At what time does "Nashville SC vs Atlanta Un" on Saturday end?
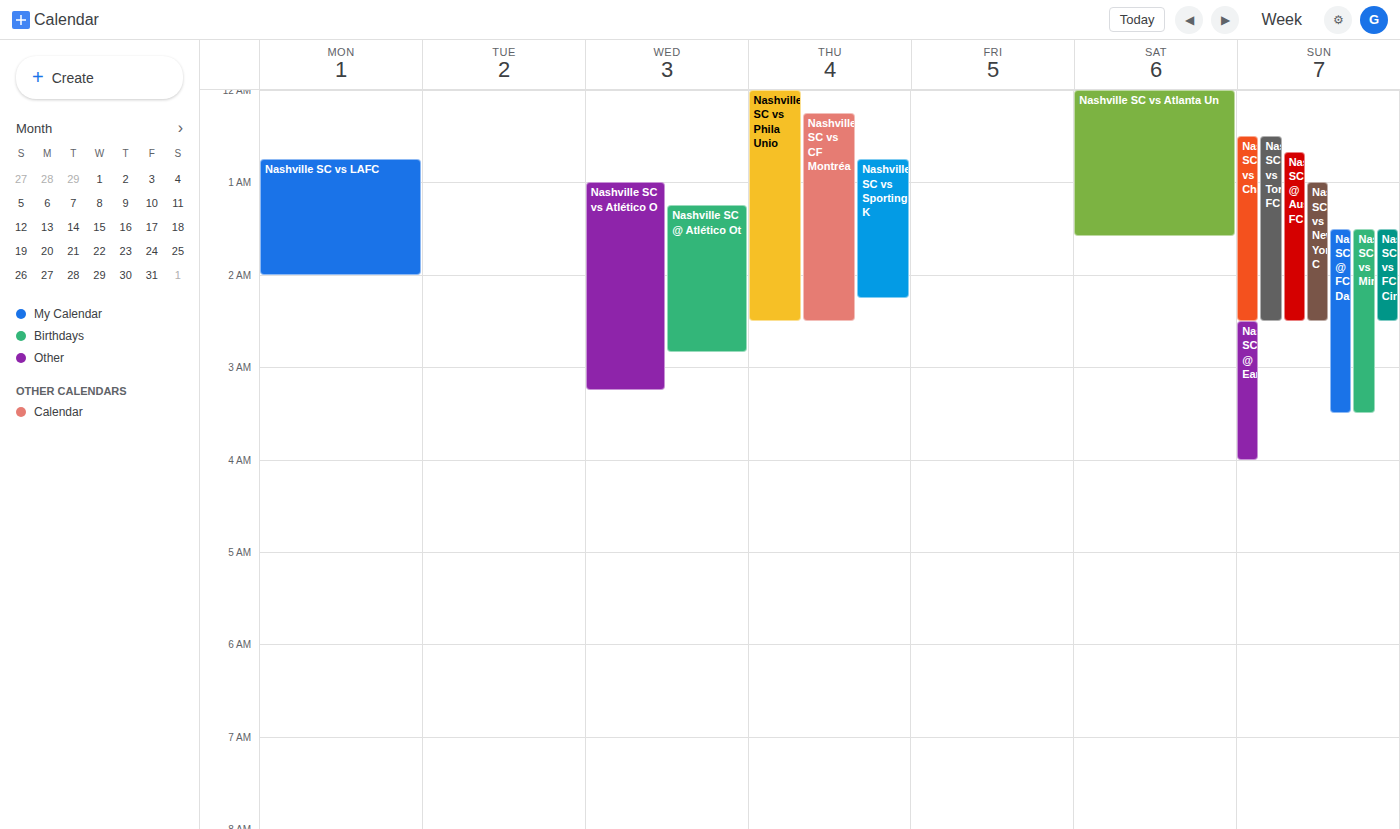
1:35 AM